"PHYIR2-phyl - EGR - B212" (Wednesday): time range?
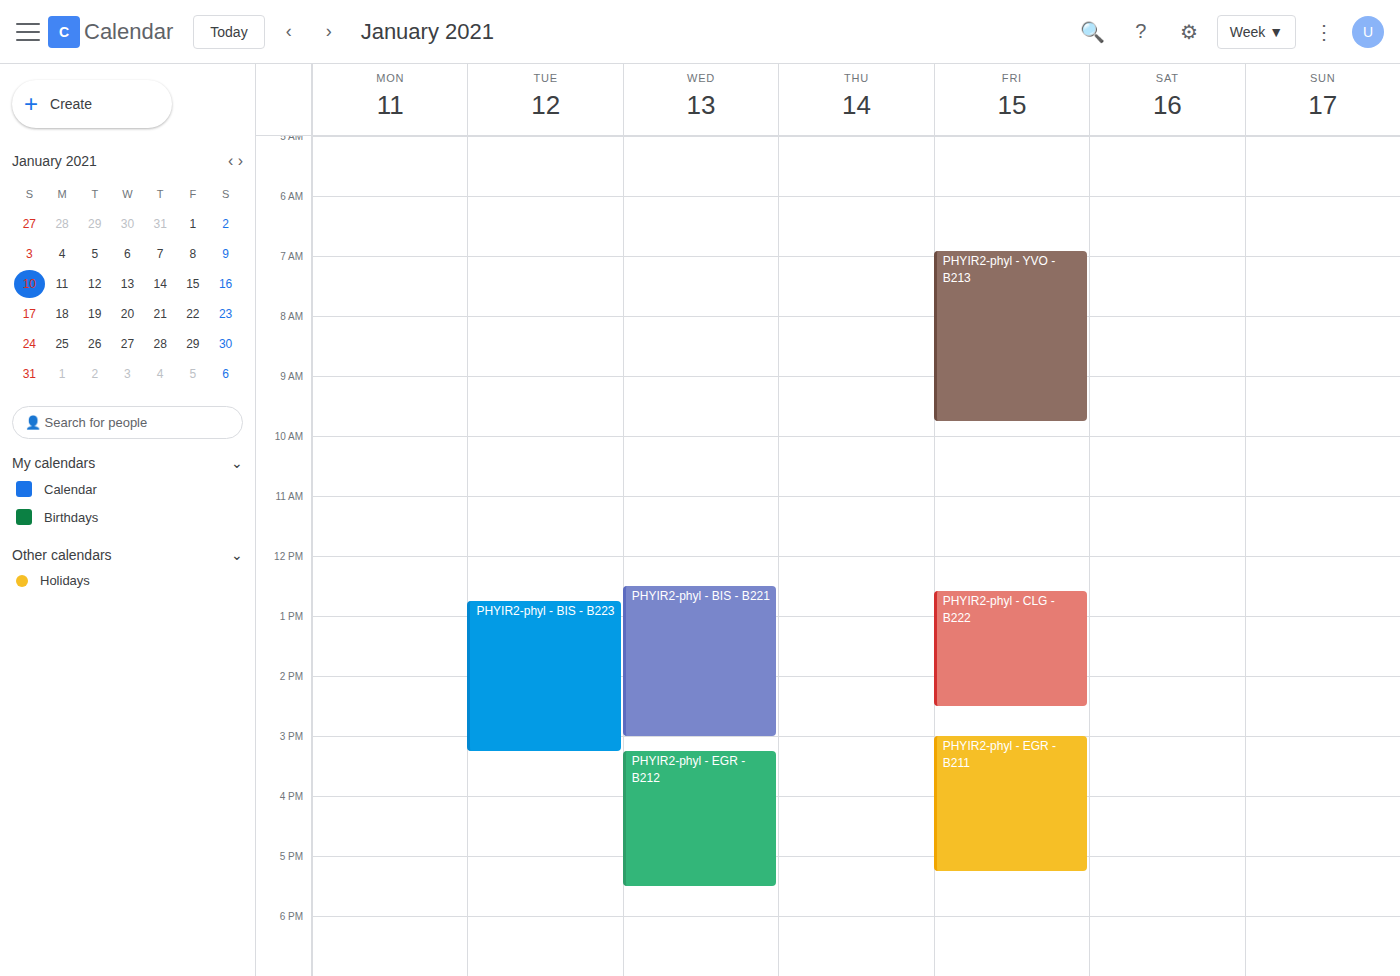
3:15 PM to 5:30 PM